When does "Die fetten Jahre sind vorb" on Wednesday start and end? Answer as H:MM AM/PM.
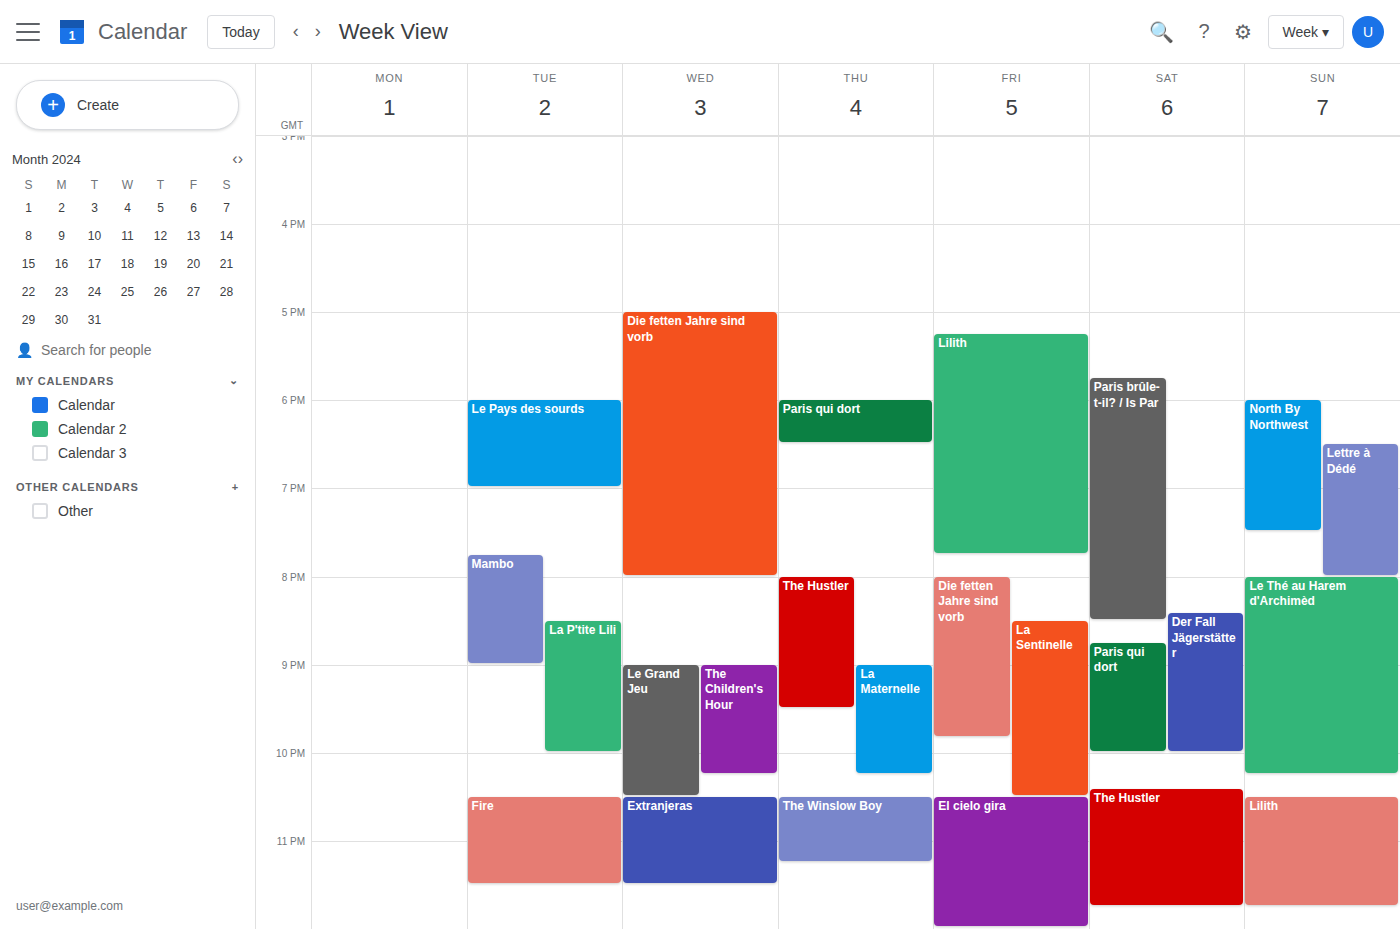
5:00 PM to 8:00 PM